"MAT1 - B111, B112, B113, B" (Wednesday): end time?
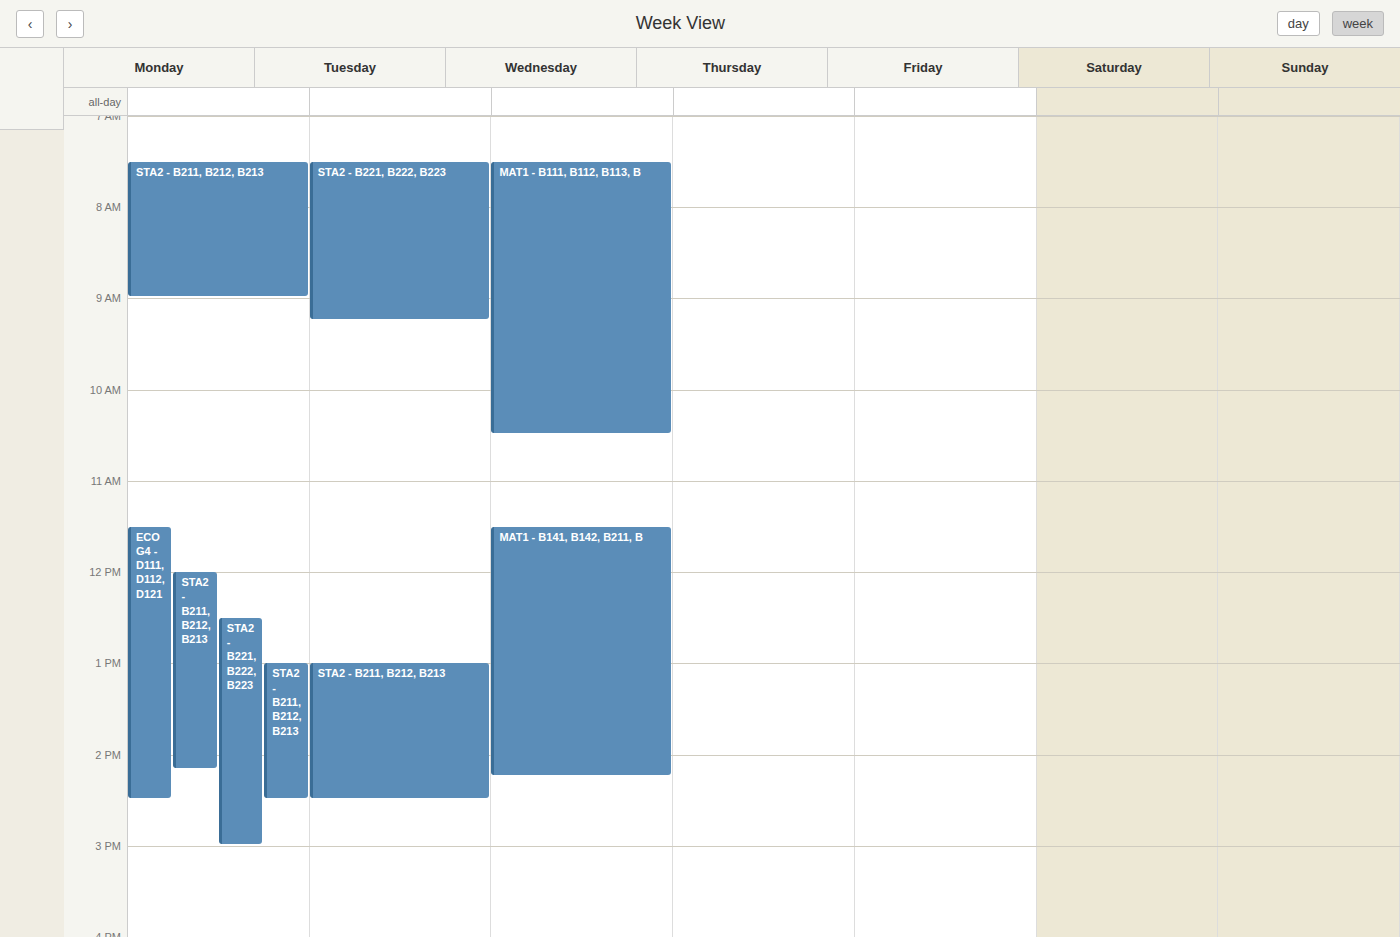
10:30 AM